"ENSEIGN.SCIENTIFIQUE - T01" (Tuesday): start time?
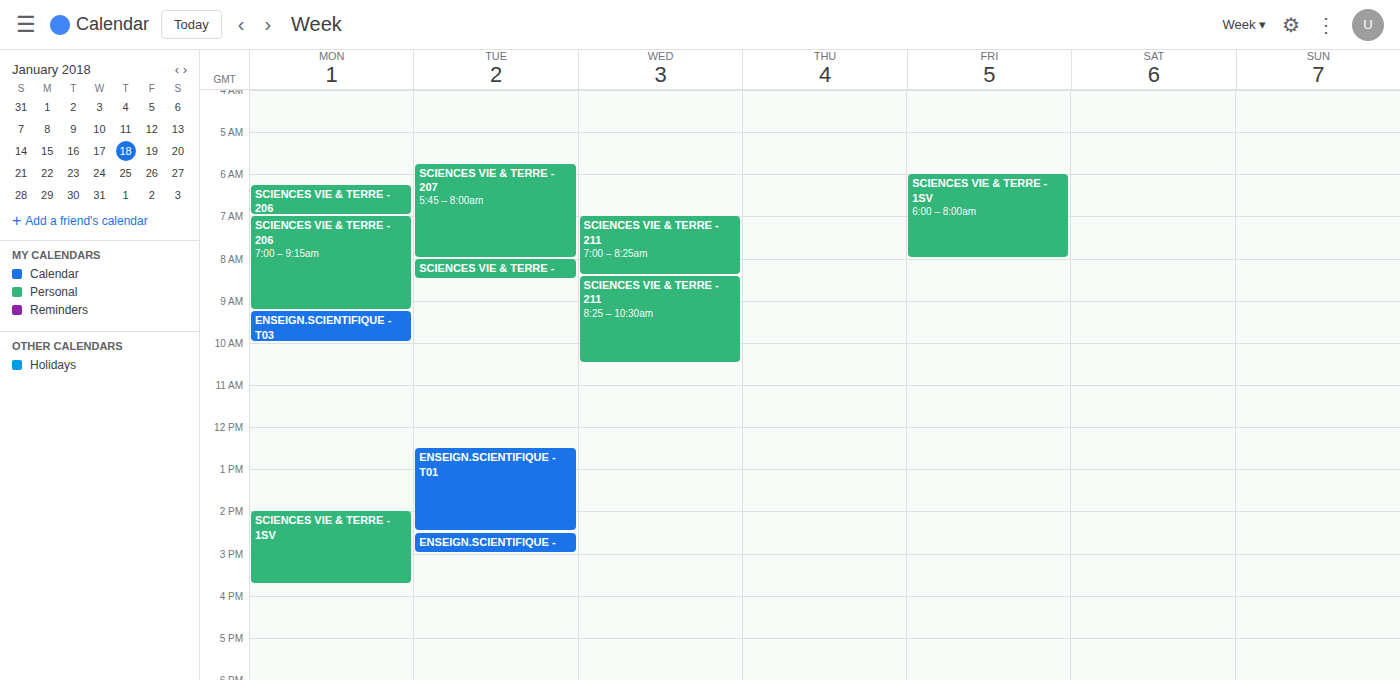
12:30 PM